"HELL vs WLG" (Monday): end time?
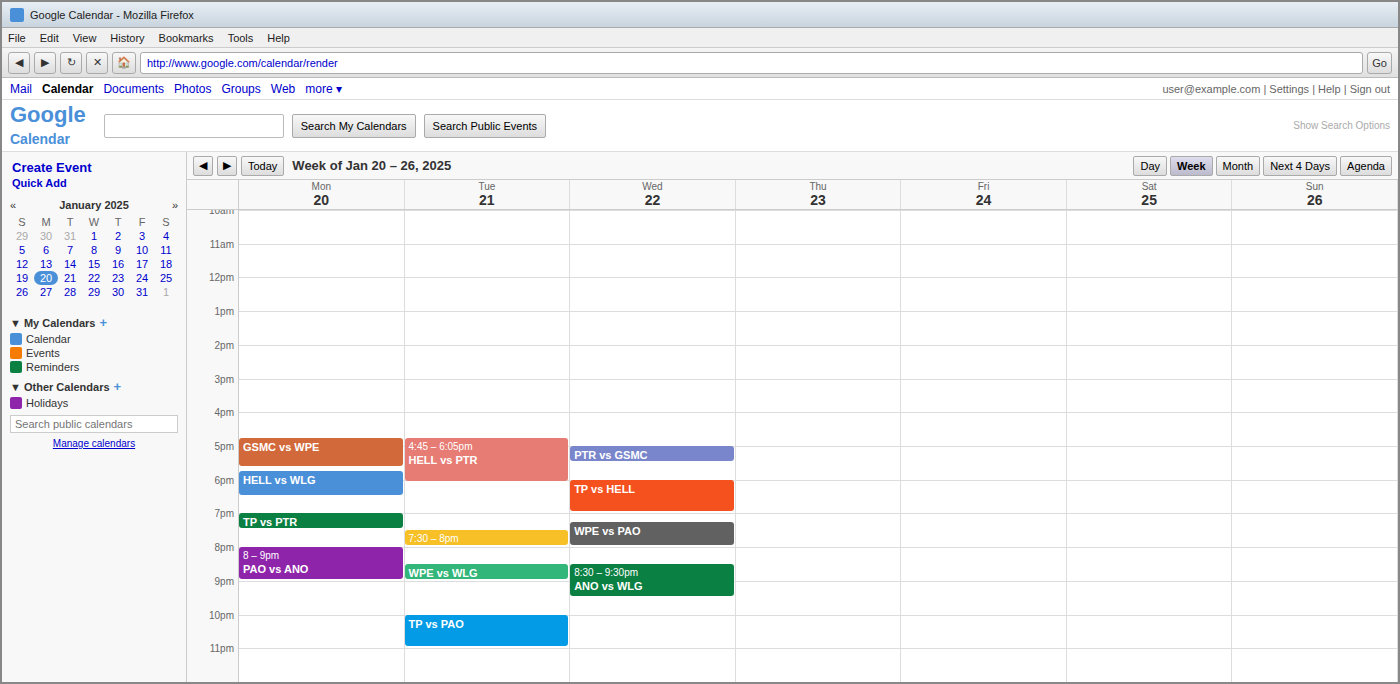
18:30